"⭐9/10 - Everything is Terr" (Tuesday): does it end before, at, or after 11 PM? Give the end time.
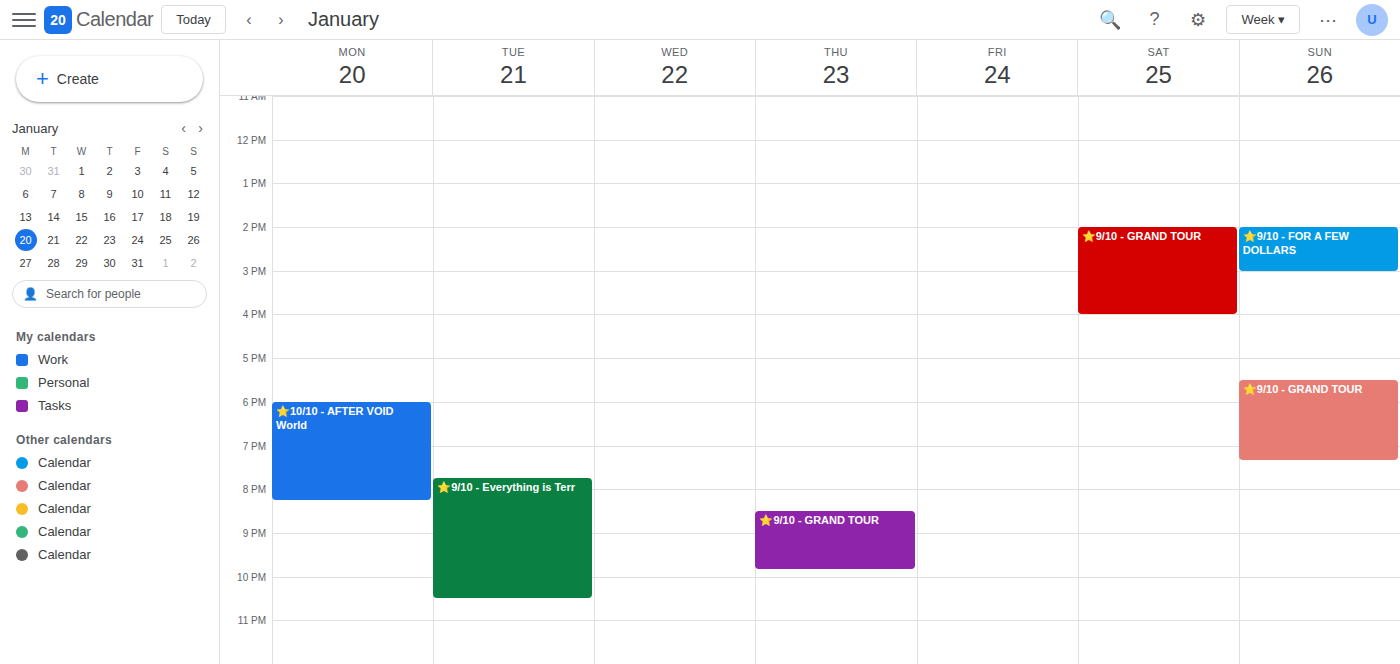
10:30 PM -- before 11 PM, 30 minutes above the 11 PM line.